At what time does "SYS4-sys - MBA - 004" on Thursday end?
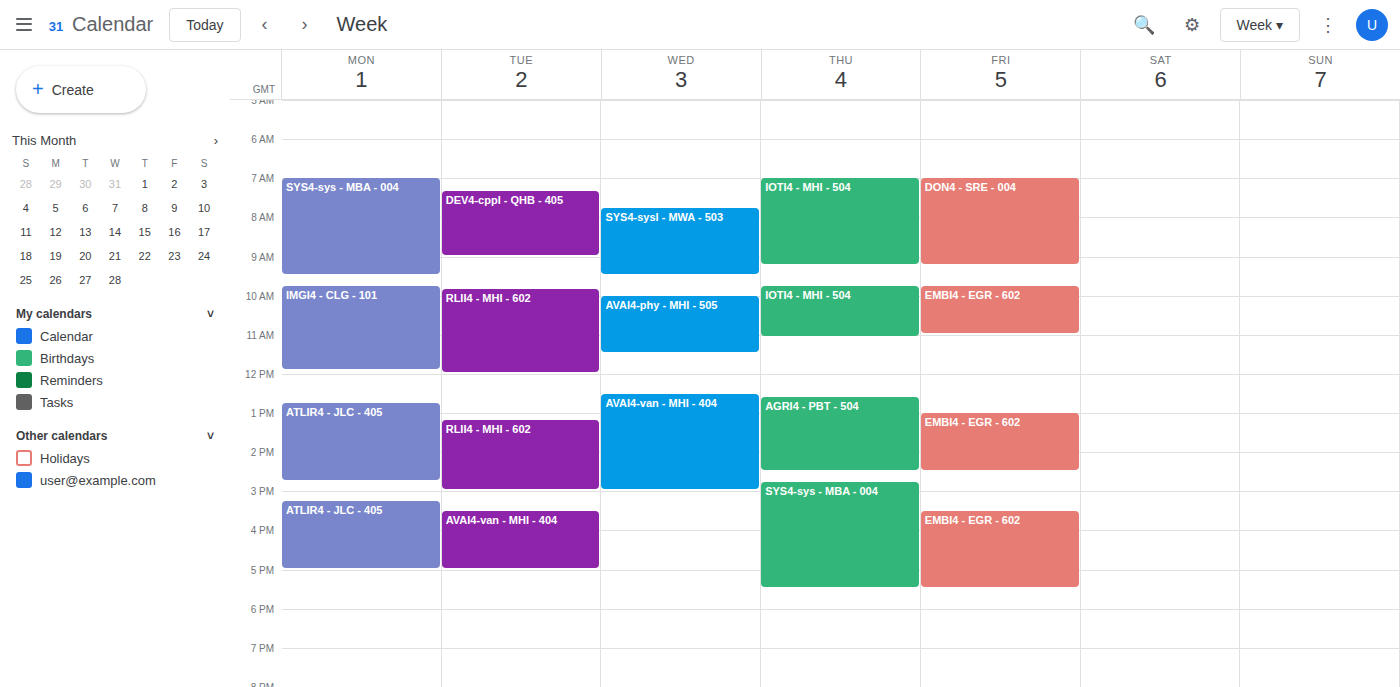
5:30 PM